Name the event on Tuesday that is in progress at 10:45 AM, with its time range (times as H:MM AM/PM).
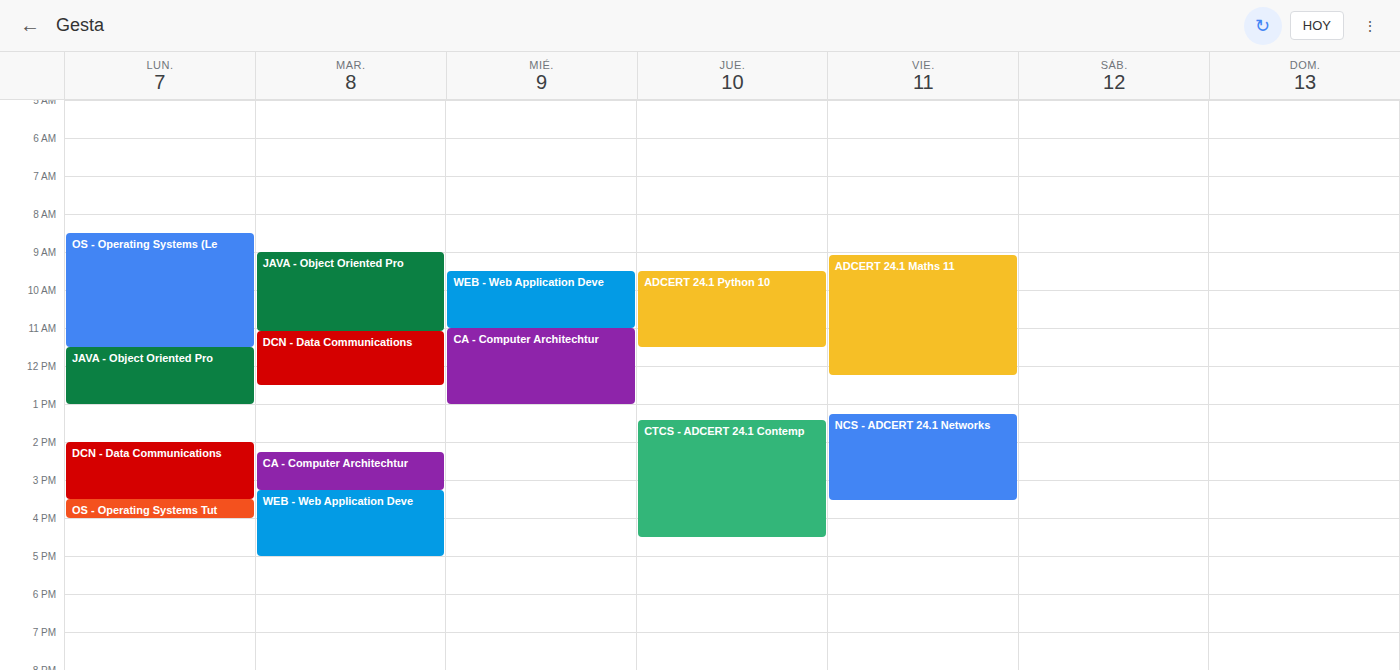
"JAVA - Object Oriented Pro", 9:00 AM to 11:05 AM